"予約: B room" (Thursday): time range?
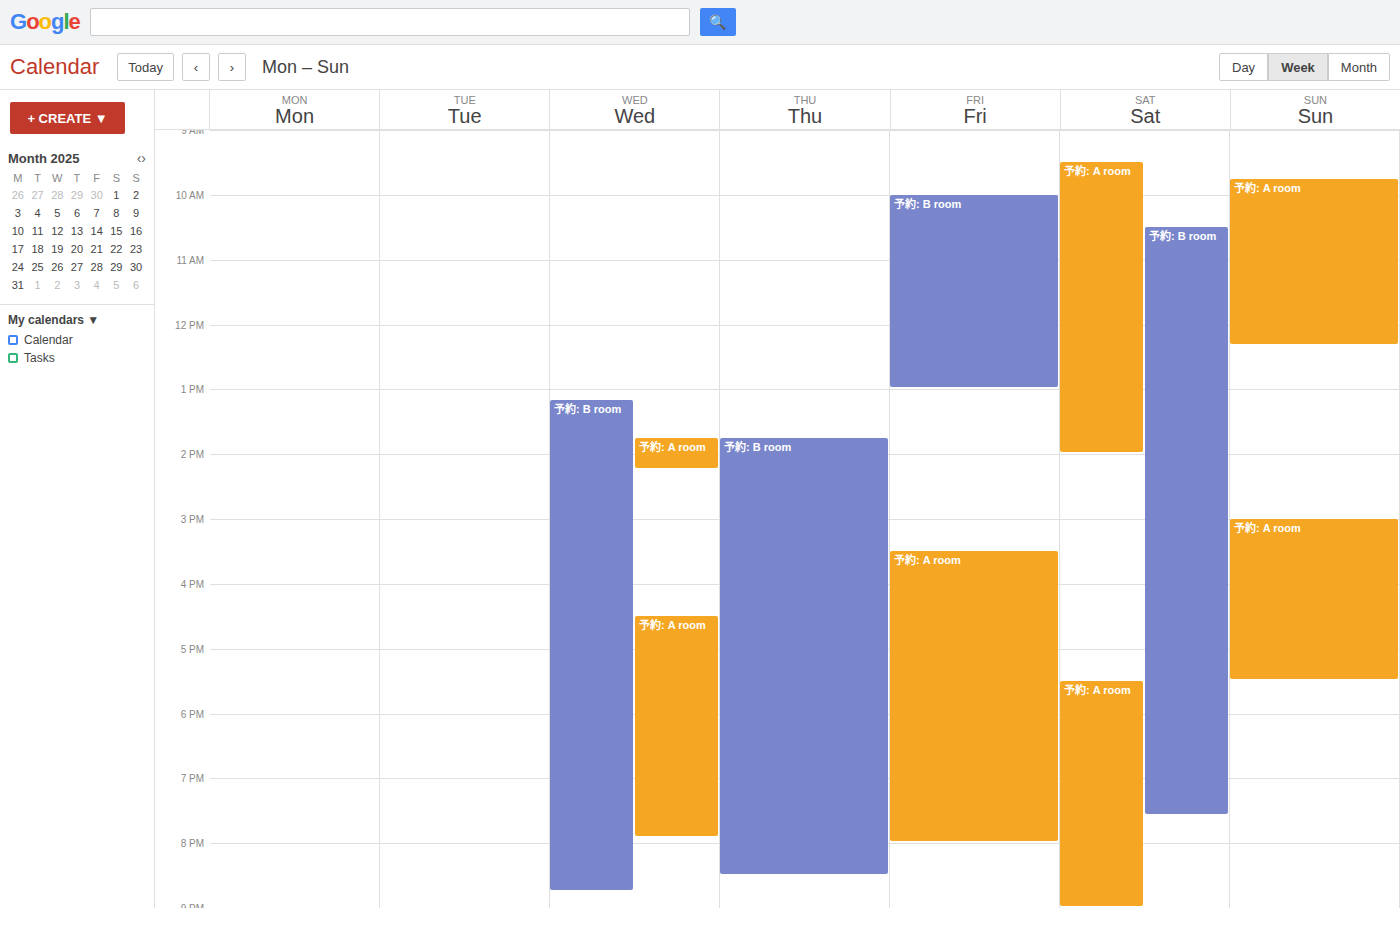
1:45 PM to 8:30 PM